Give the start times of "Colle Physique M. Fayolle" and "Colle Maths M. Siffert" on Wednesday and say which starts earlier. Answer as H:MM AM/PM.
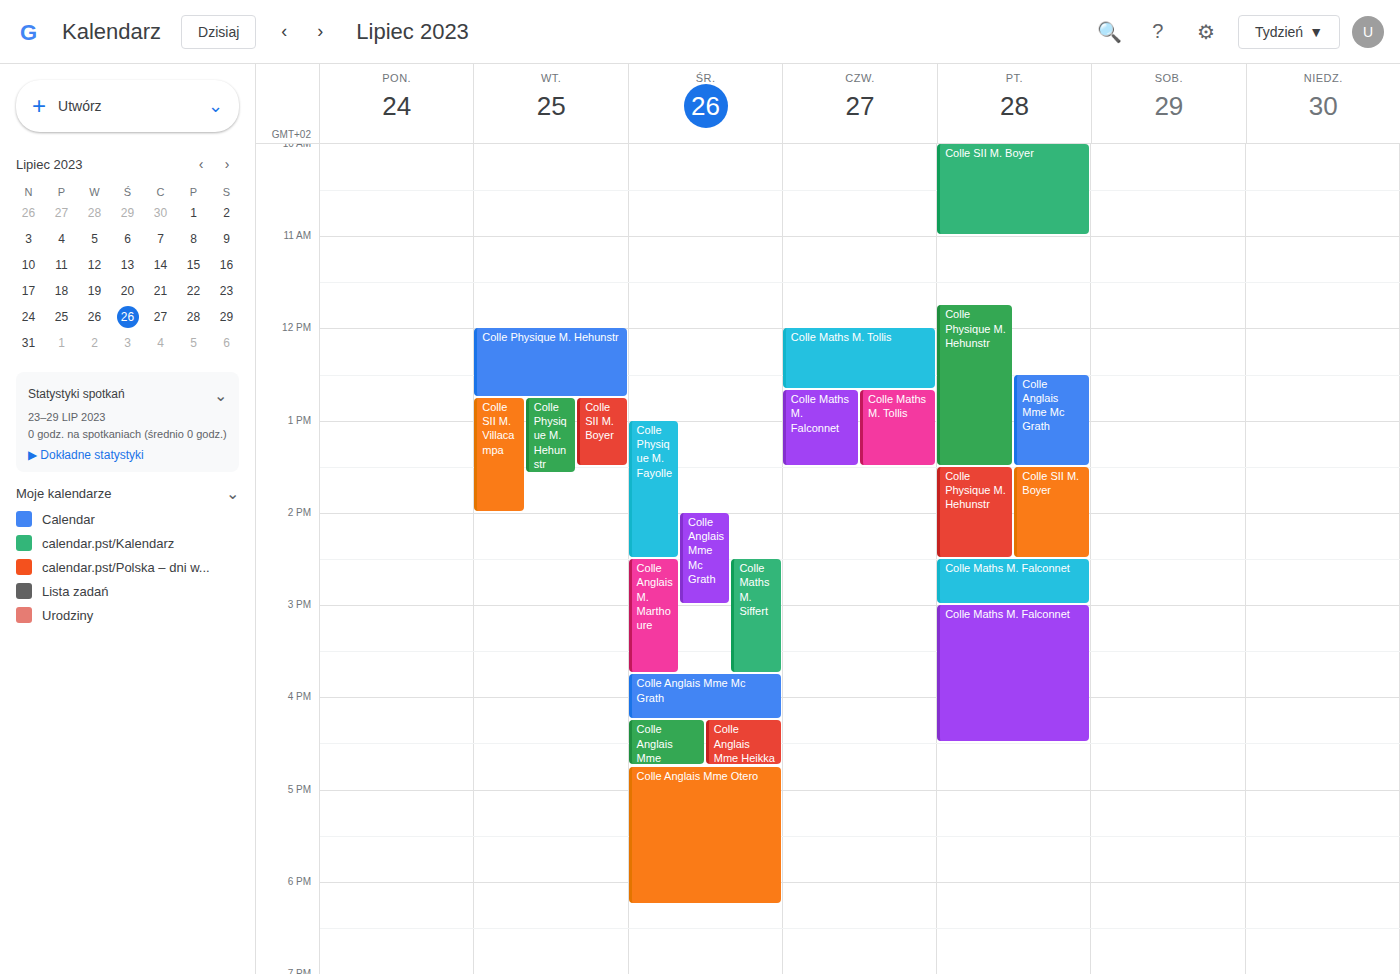
"Colle Physique M. Fayolle" 1:00 PM; "Colle Maths M. Siffert" 2:30 PM.